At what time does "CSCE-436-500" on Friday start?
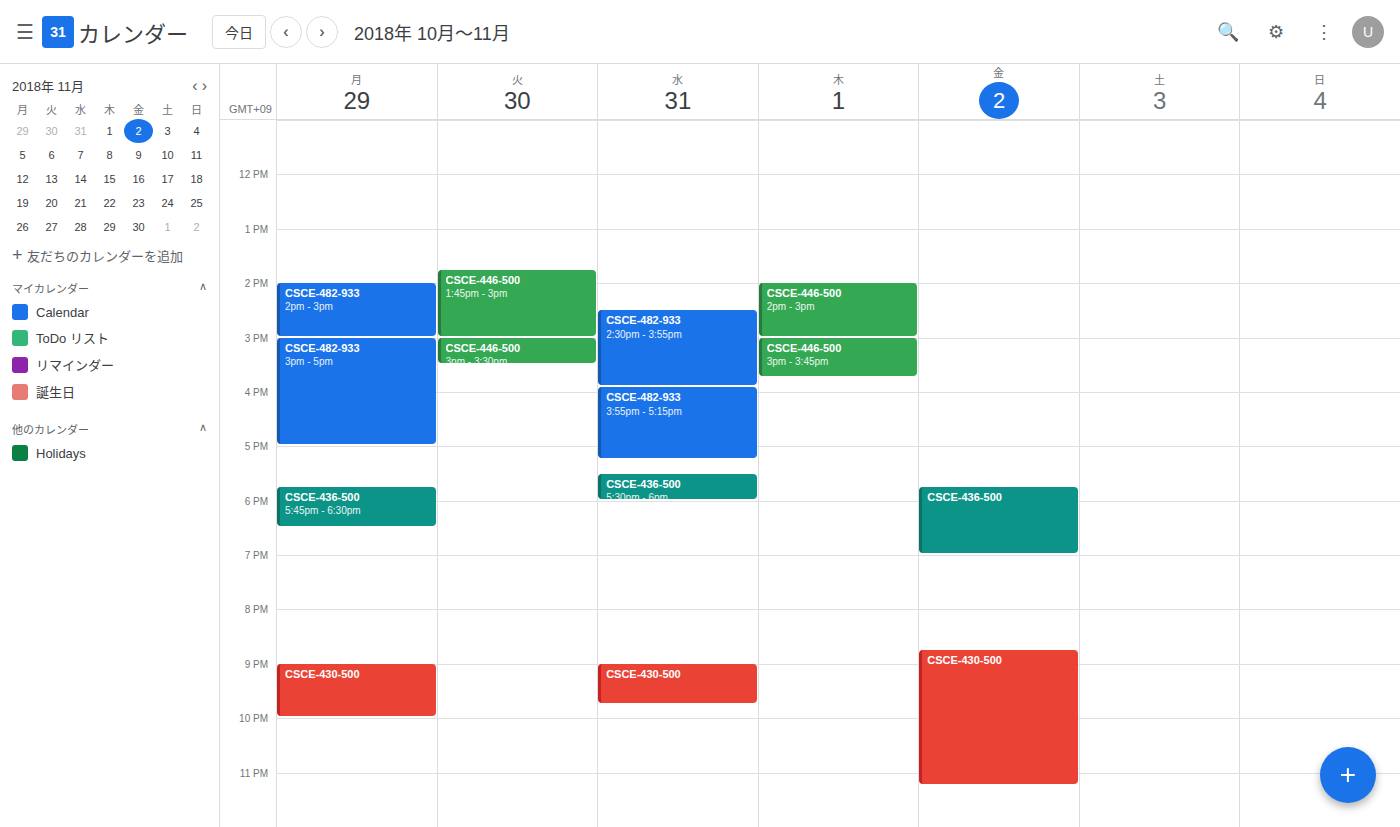
5:45 PM